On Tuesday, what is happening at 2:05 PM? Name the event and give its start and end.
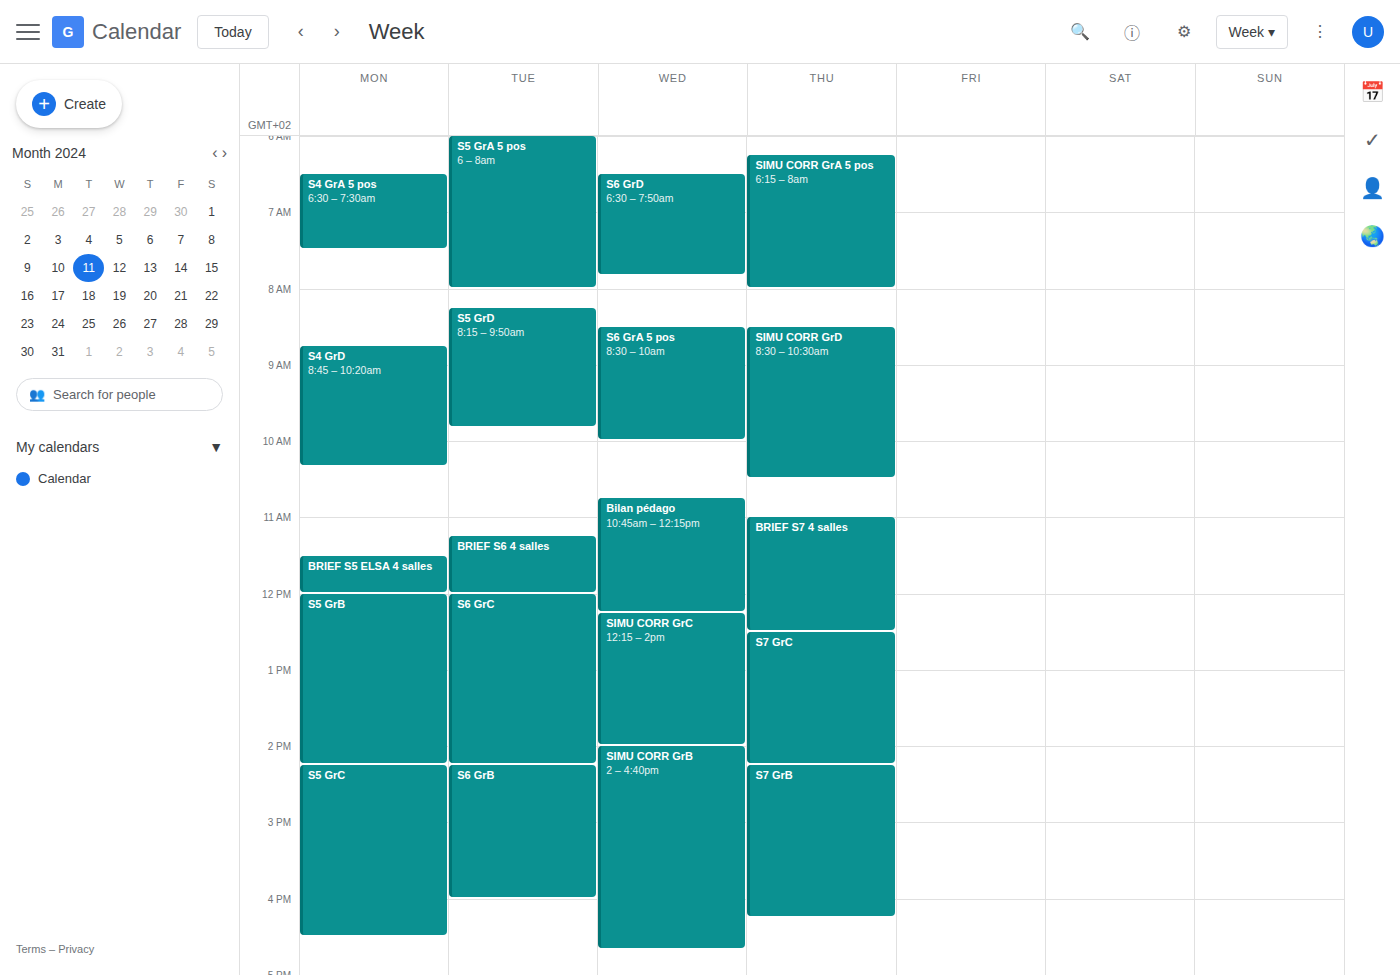
"S6 GrC", 12:00 PM to 2:15 PM